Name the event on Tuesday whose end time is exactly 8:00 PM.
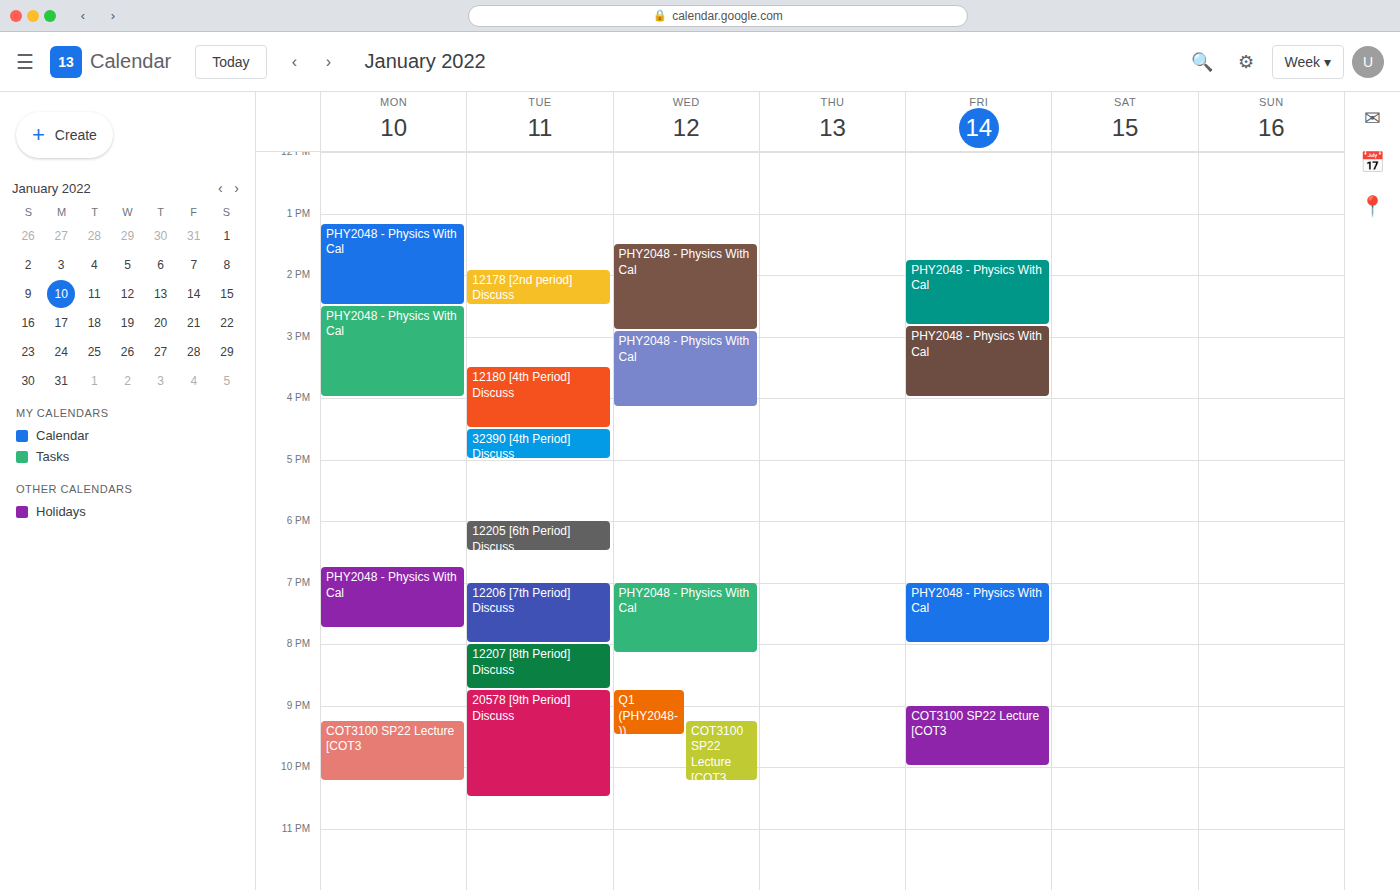
"12206 [7th Period] Discuss"